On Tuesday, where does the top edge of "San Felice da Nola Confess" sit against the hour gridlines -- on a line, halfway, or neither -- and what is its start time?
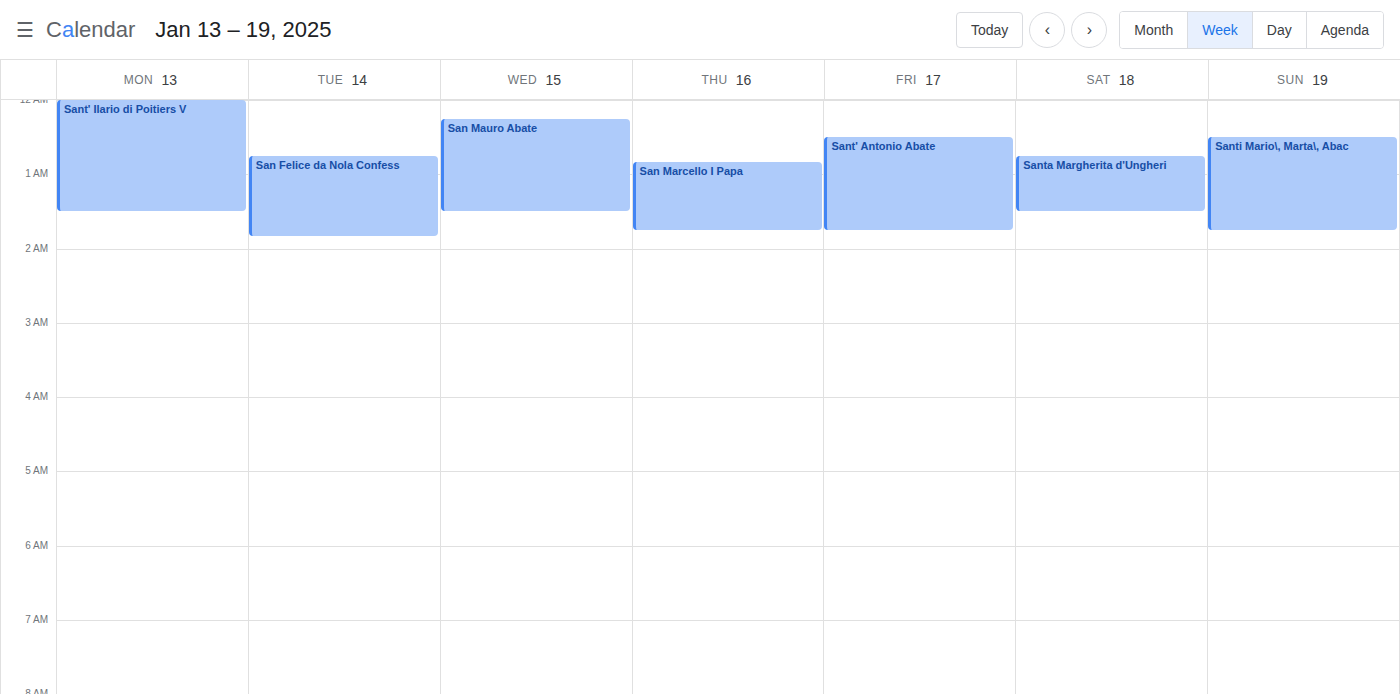
12:45 AM -- neither: three quarters of the way from the 12 AM line to the 1 AM line.